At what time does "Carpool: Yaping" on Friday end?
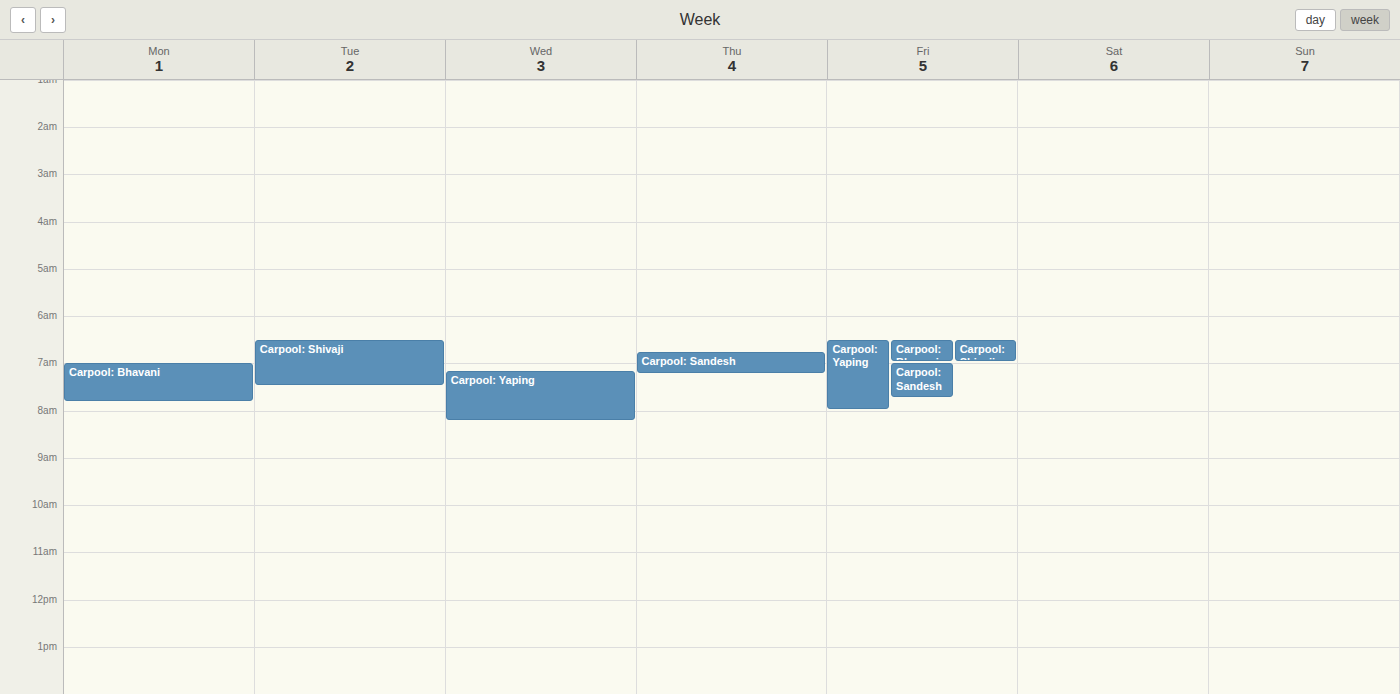
8:00 AM